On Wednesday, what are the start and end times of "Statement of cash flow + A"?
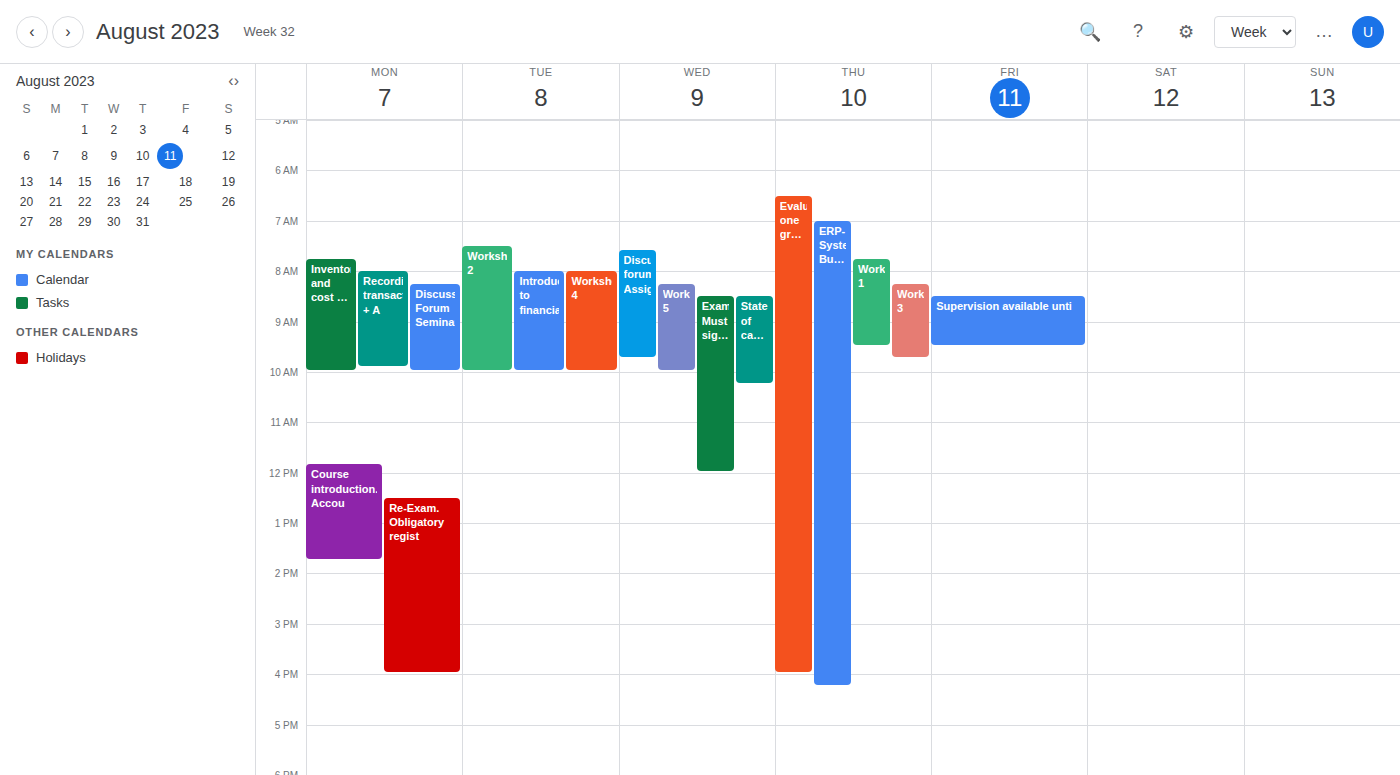
8:30 AM to 10:15 AM